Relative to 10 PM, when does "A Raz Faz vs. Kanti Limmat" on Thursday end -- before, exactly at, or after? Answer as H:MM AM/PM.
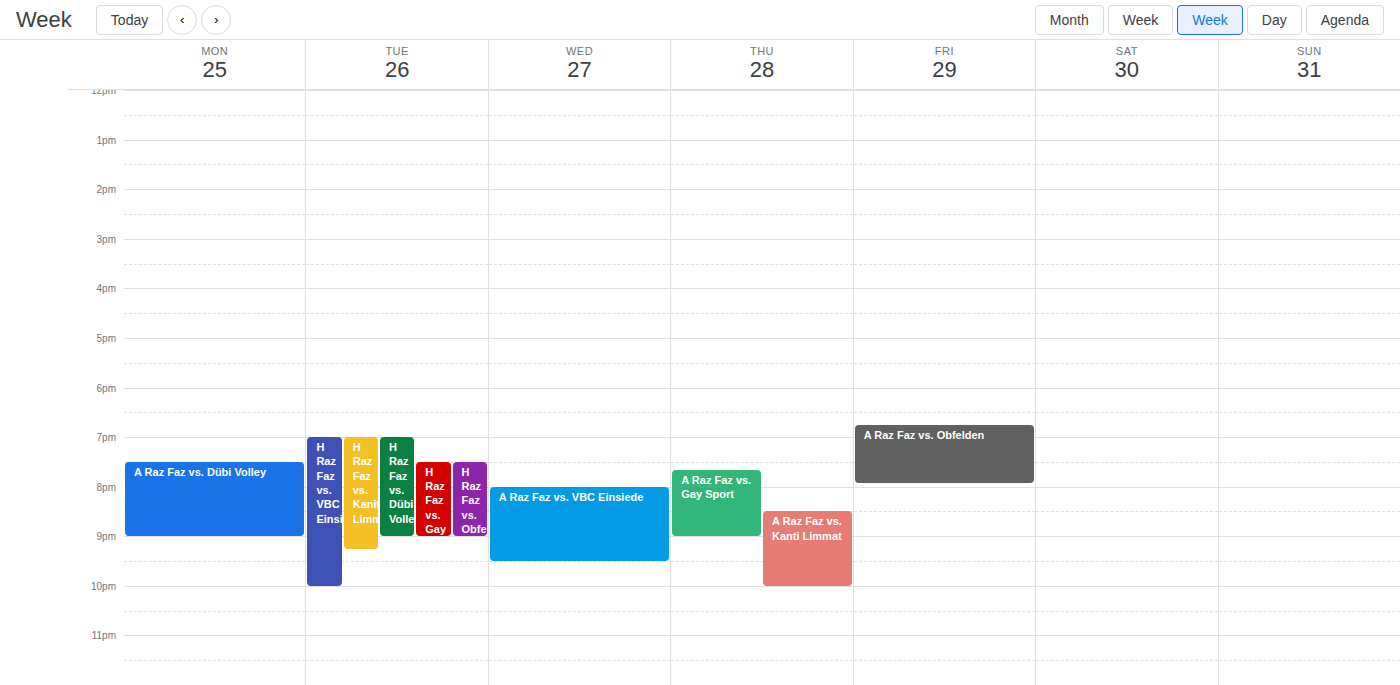
10:00 PM -- exactly at 10 PM, on the 10 PM line.